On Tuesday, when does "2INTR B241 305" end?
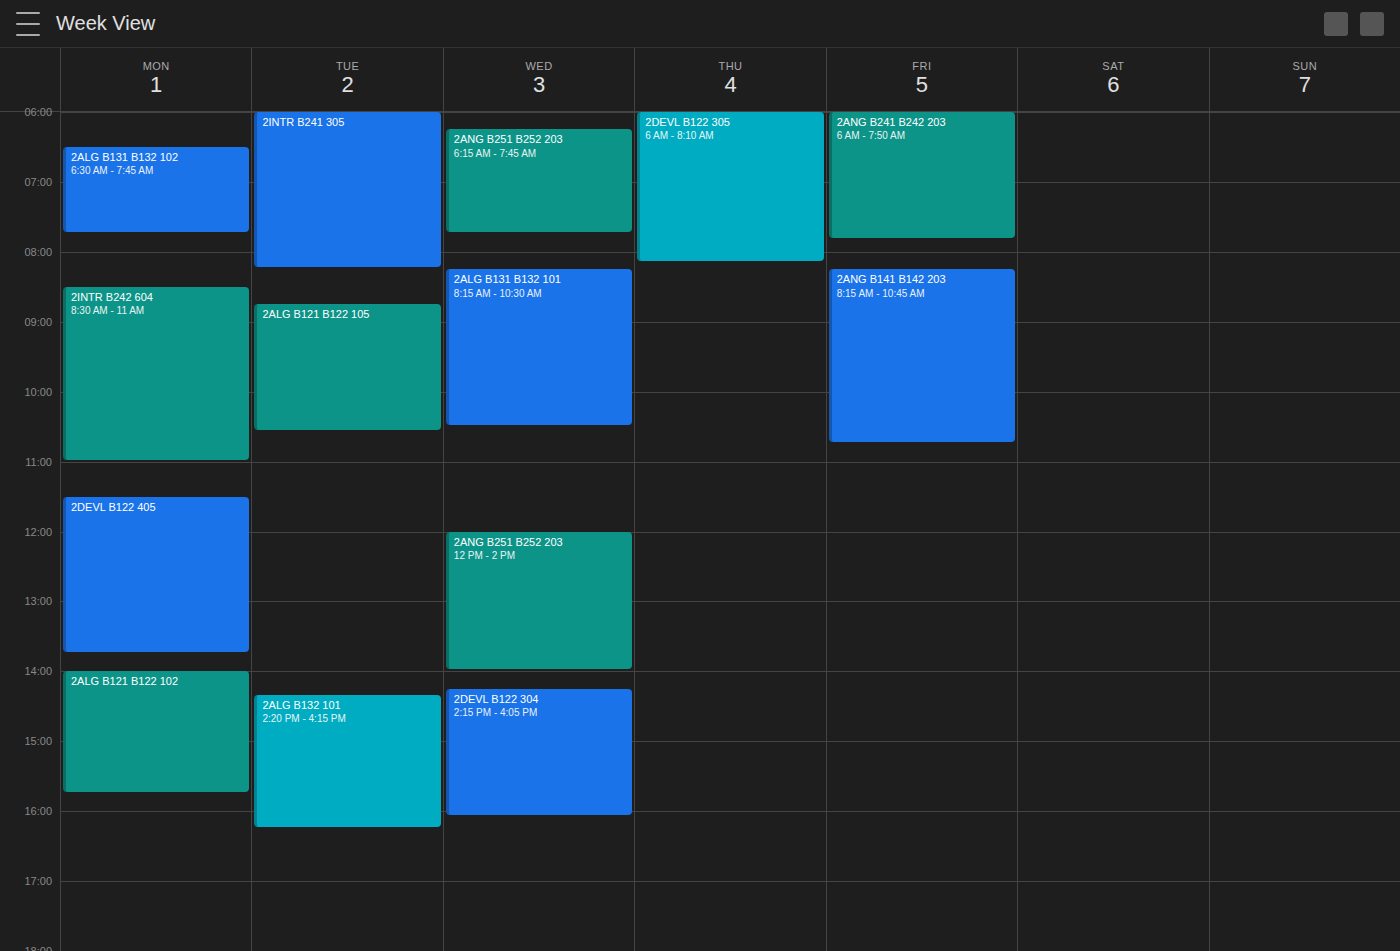
8:15 AM